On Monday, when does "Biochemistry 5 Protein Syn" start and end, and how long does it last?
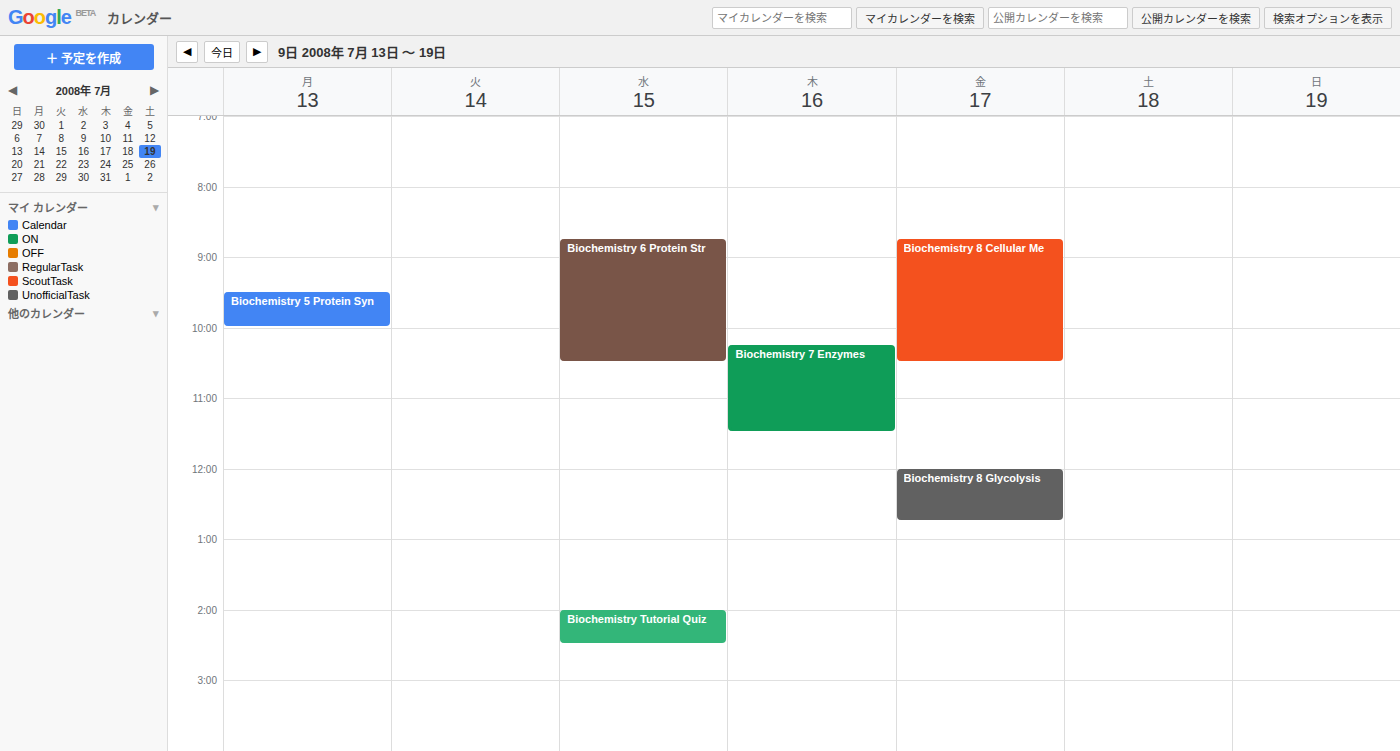
9:30 AM to 10:00 AM, 30 minutes